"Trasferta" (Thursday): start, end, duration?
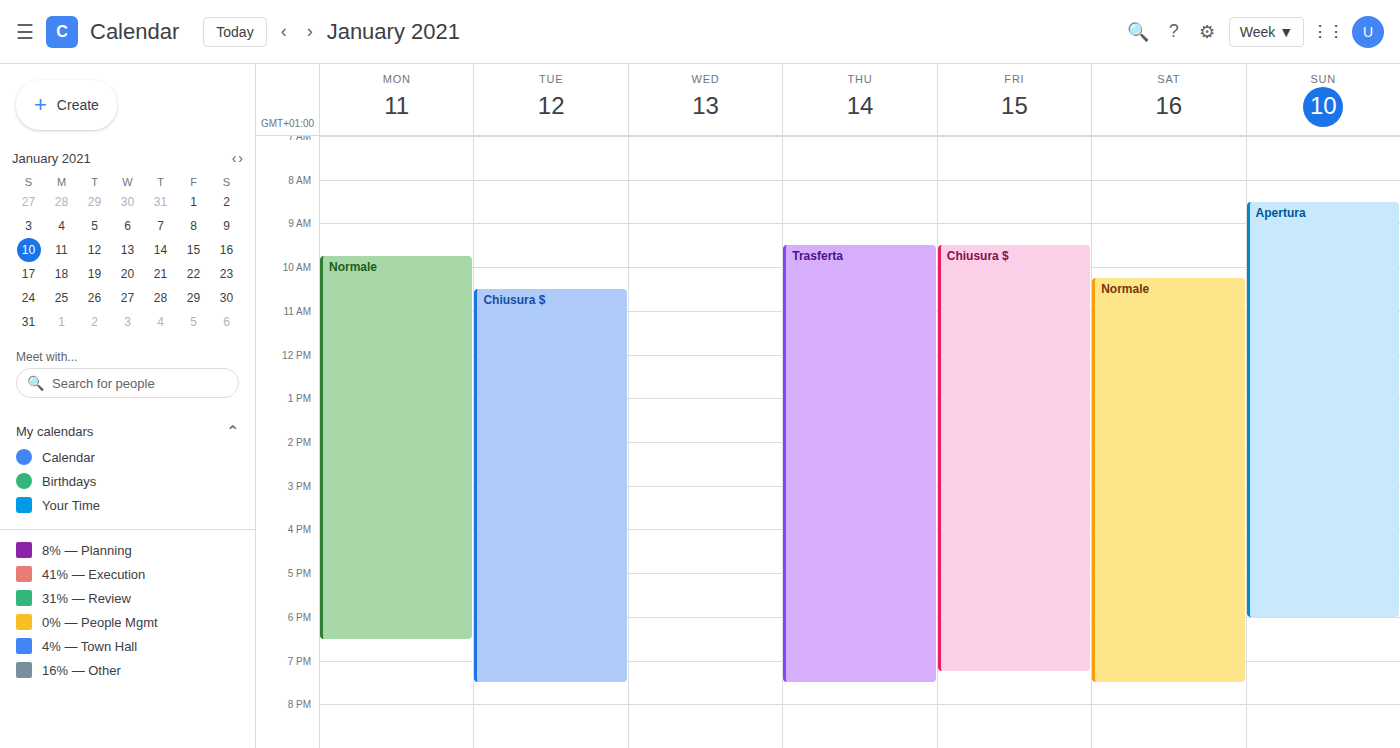
9:30 AM to 7:30 PM, 10 hours